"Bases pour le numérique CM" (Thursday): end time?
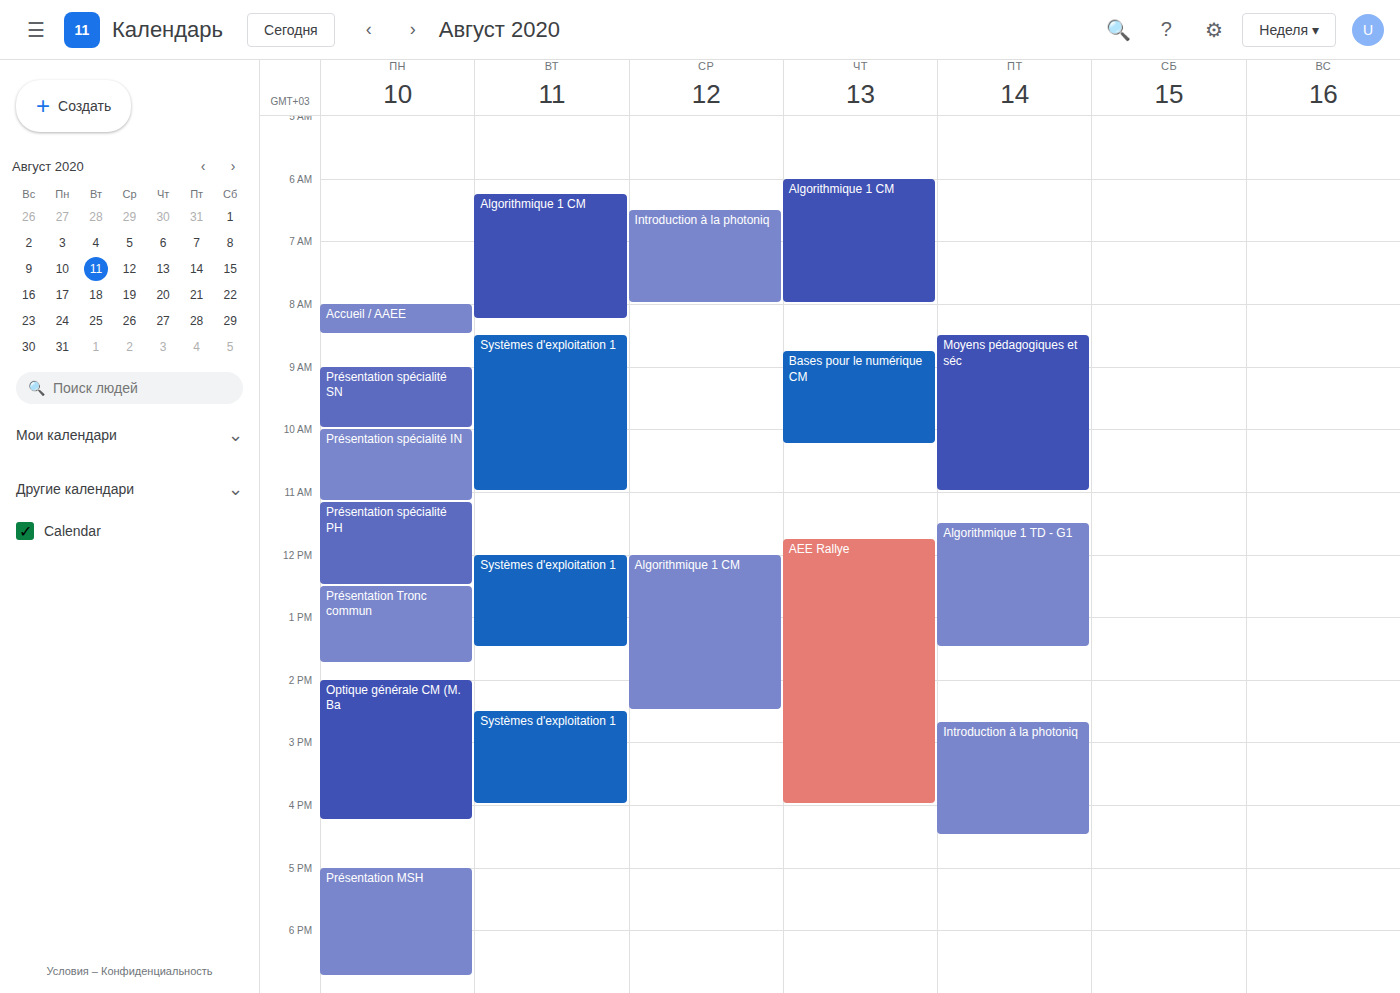
10:15